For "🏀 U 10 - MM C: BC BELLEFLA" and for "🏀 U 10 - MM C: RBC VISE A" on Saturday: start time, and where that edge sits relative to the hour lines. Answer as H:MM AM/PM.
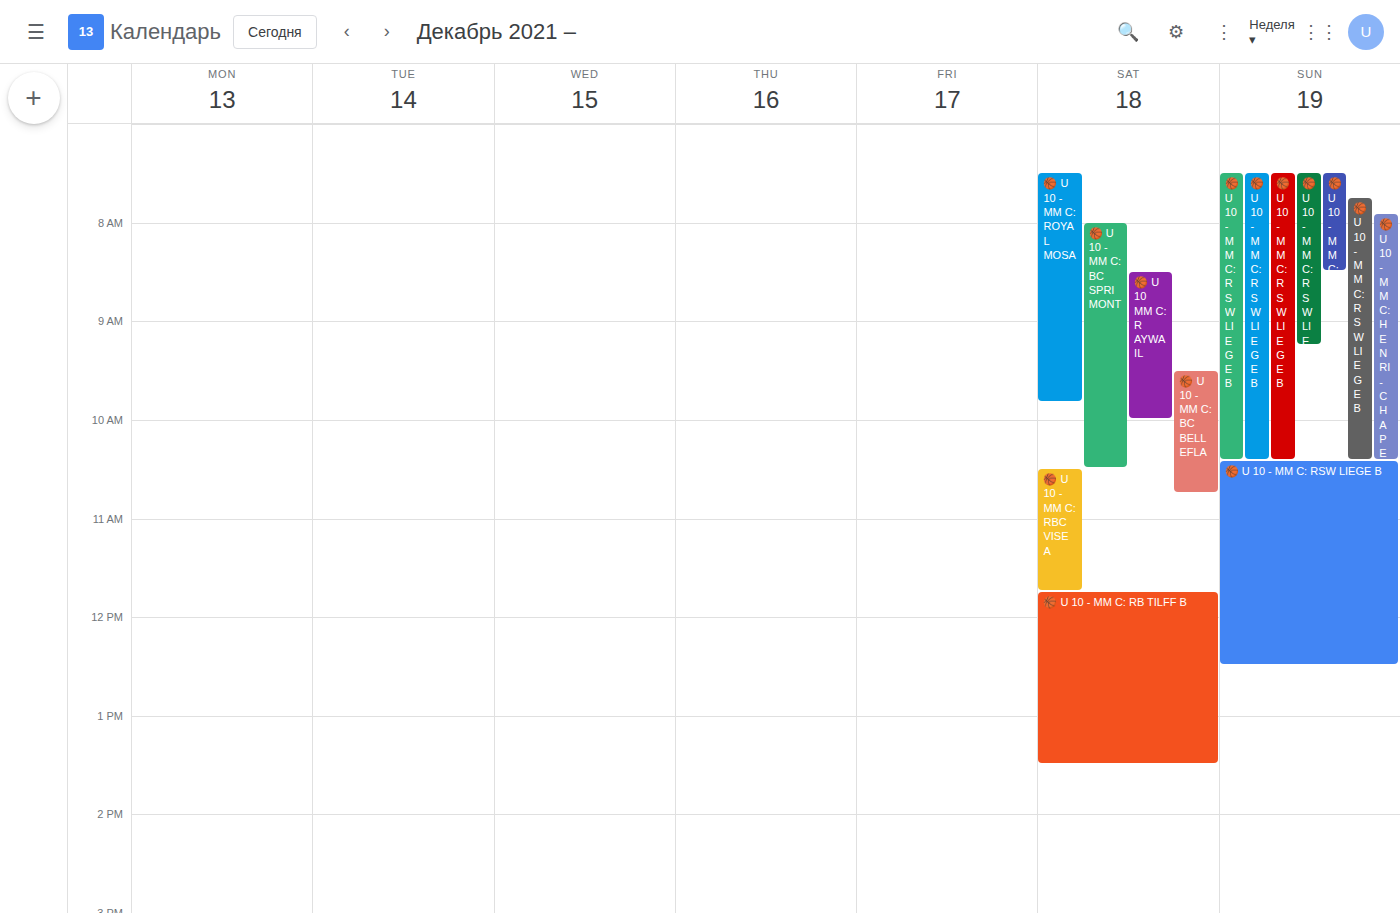
"🏀 U 10 - MM C: BC BELLEFLA": 9:30 AM, halfway between the 9 AM and 10 AM lines. "🏀 U 10 - MM C: RBC VISE A": 10:30 AM, halfway between the 10 AM and 11 AM lines.